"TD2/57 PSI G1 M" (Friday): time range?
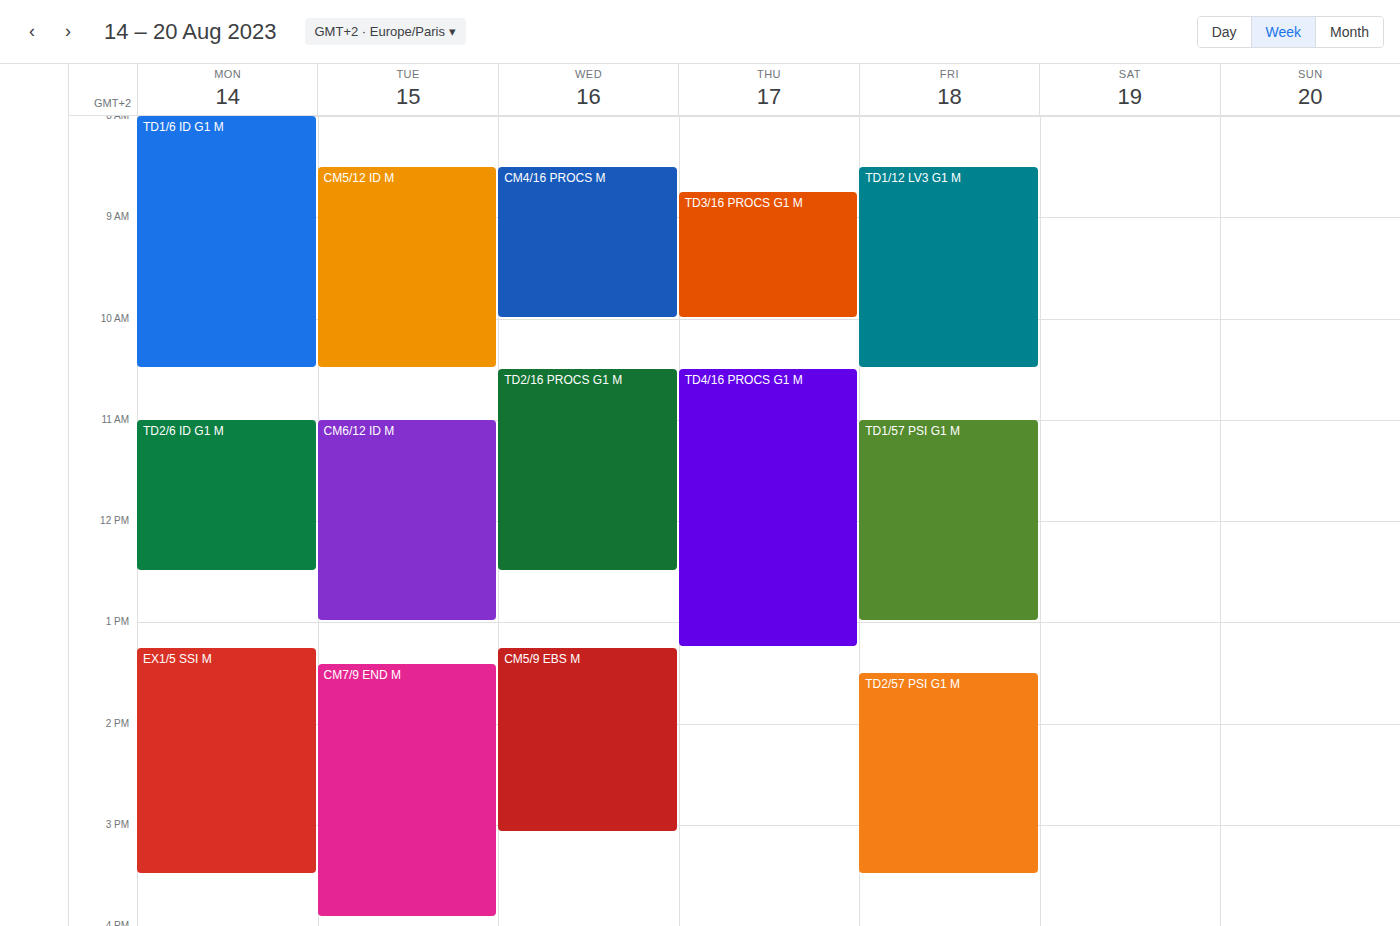
1:30 PM to 3:30 PM